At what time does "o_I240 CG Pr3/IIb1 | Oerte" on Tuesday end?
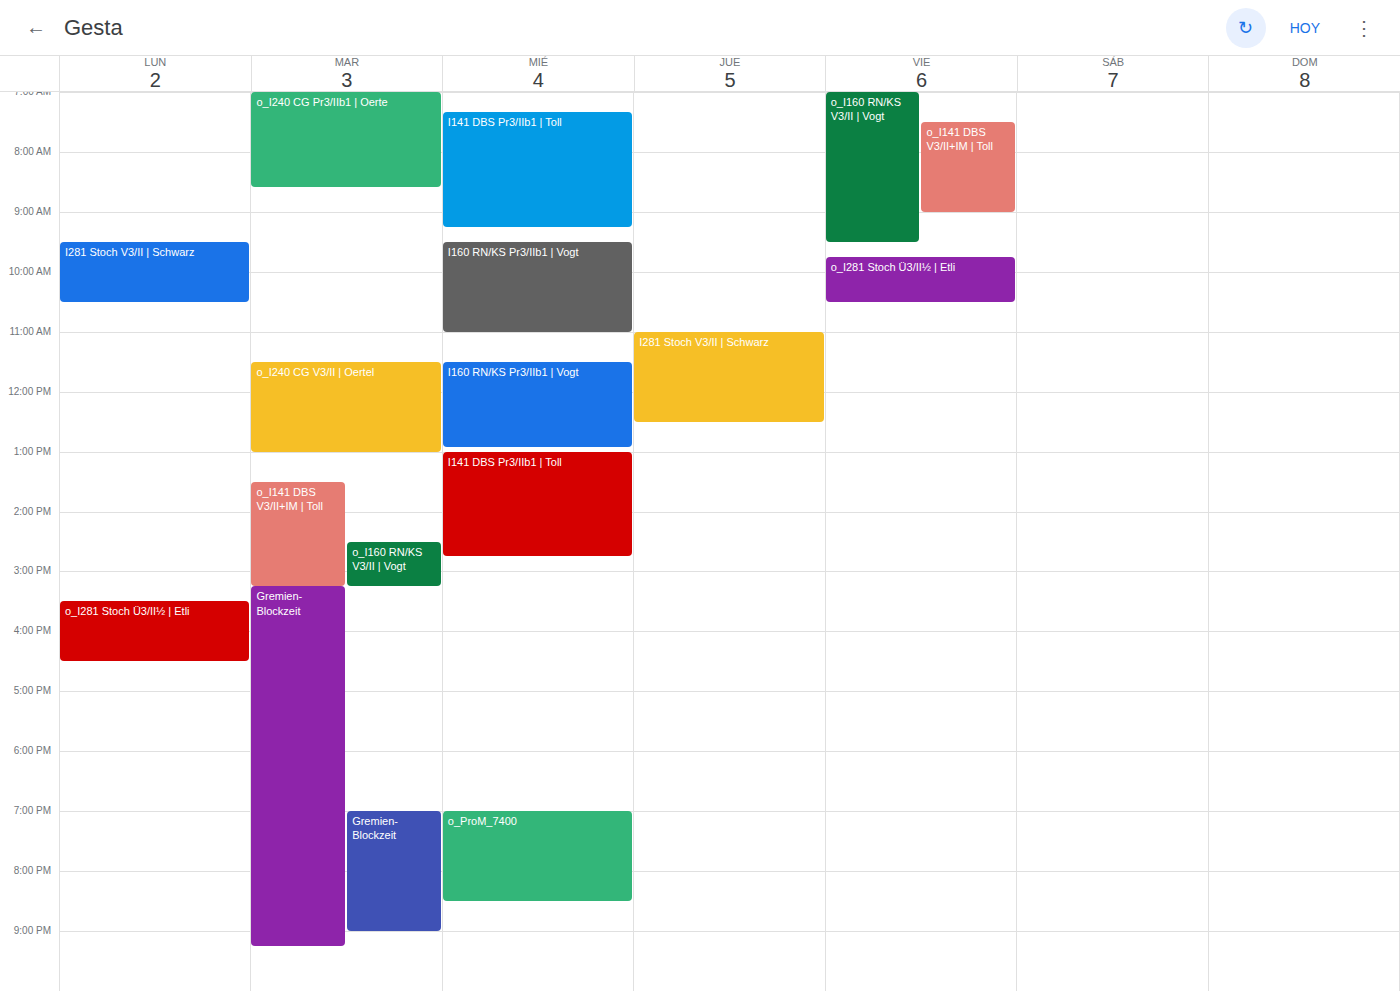
8:35 AM